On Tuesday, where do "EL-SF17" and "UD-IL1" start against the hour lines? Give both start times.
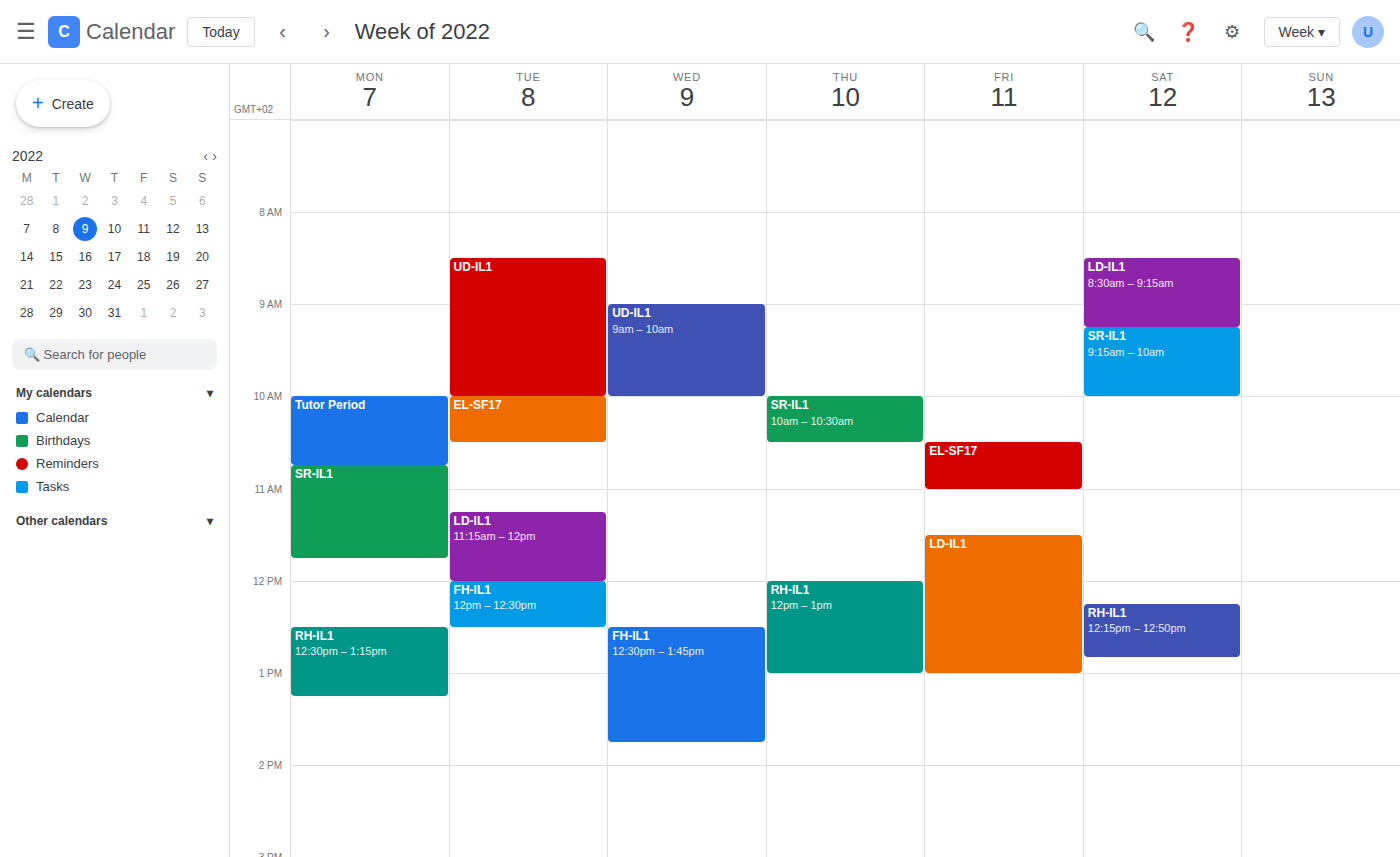
"EL-SF17": 10:00 AM, exactly on the 10 AM line. "UD-IL1": 8:30 AM, halfway between the 8 AM and 9 AM lines.